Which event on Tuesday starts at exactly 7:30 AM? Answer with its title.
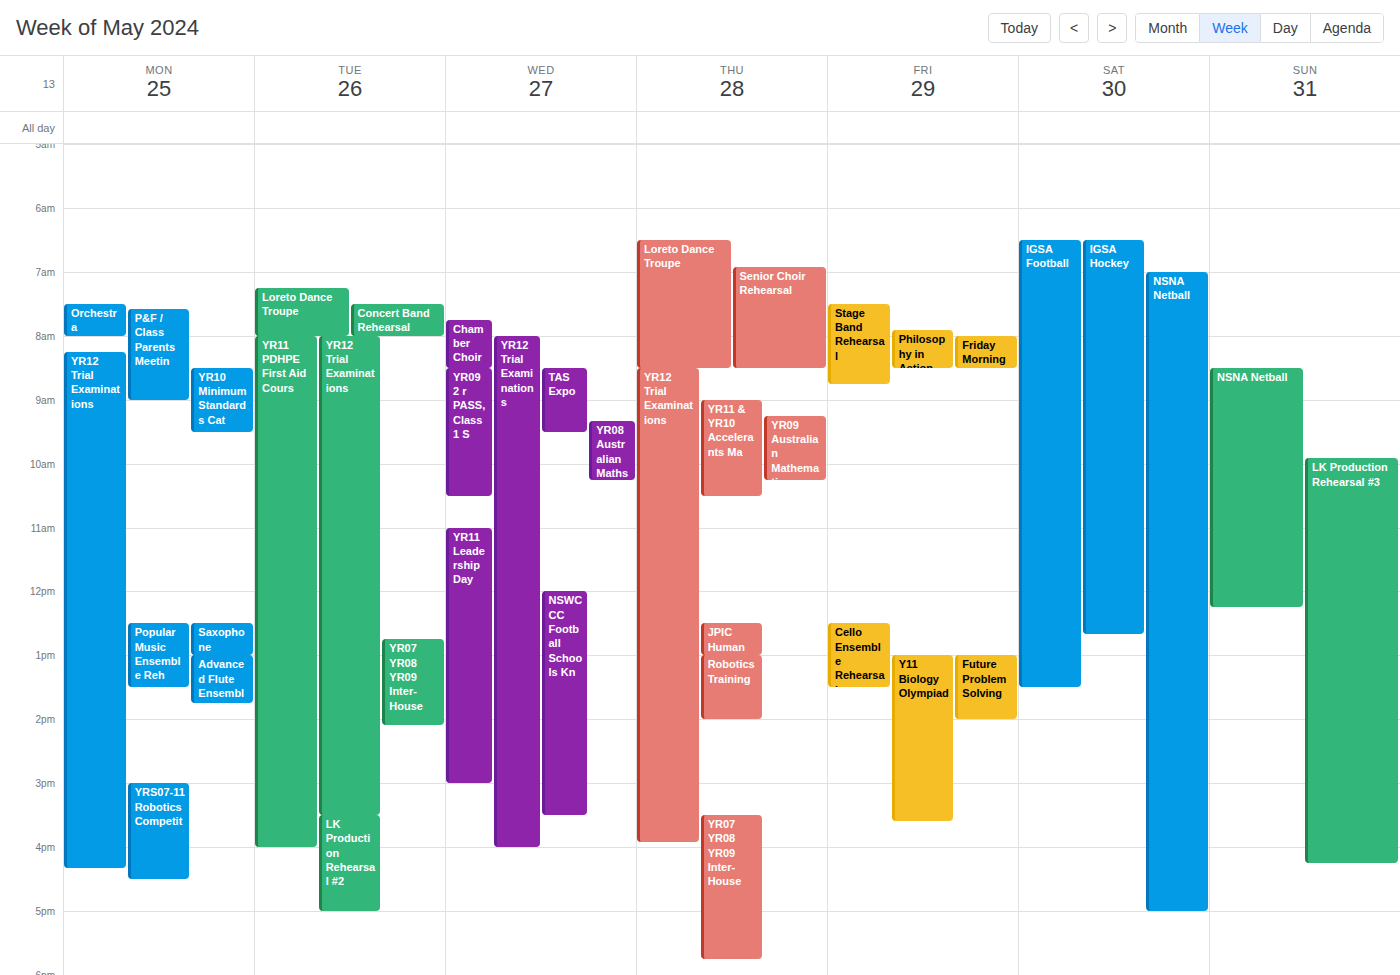
"Concert Band Rehearsal"